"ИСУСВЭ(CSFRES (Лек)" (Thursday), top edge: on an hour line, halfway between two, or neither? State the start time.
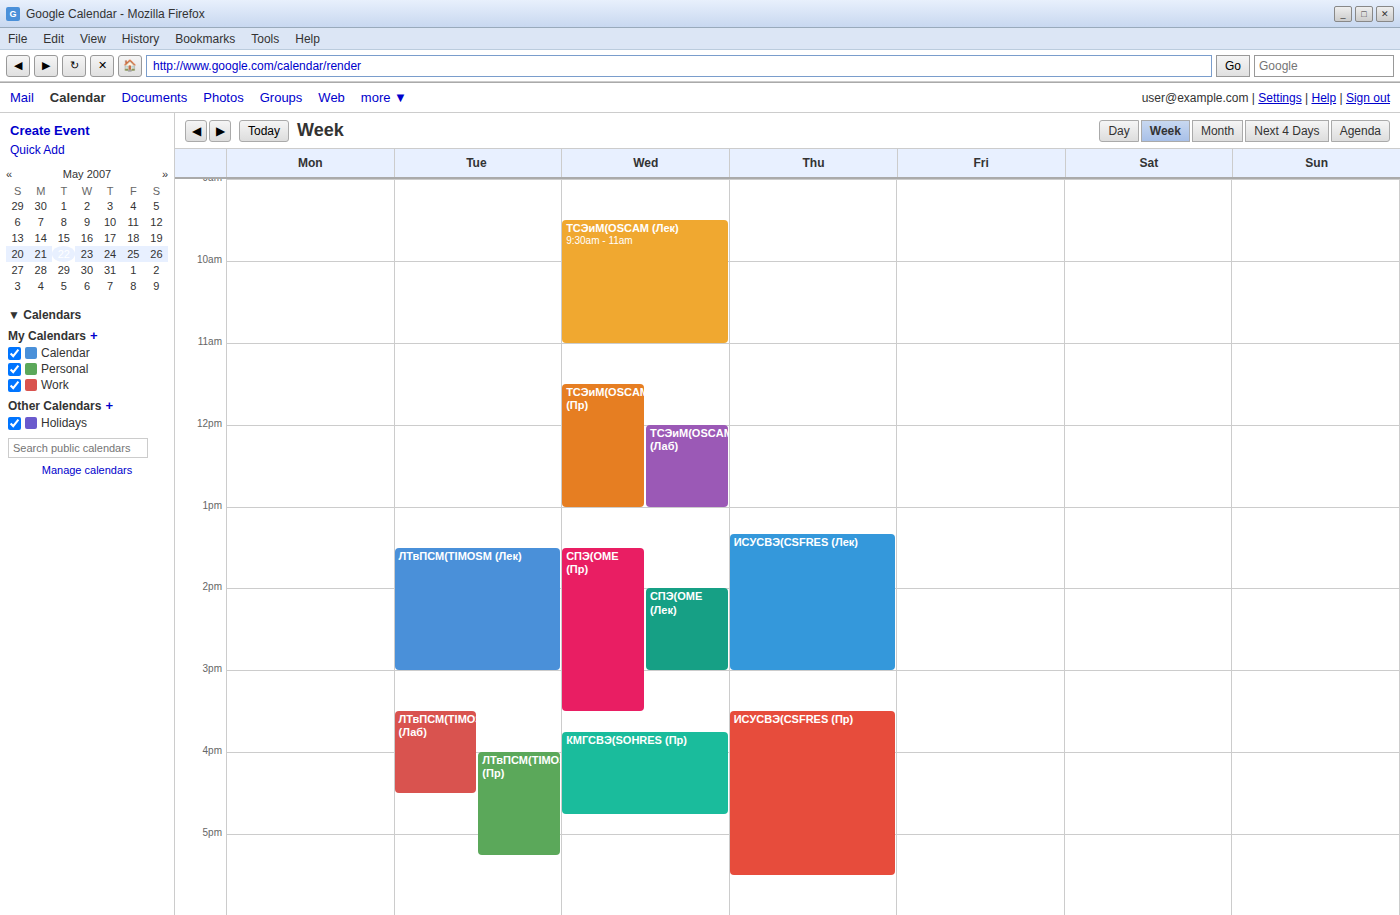
1:20 PM -- neither: 20 minutes below the 1 PM line and 40 minutes above the 2 PM line.